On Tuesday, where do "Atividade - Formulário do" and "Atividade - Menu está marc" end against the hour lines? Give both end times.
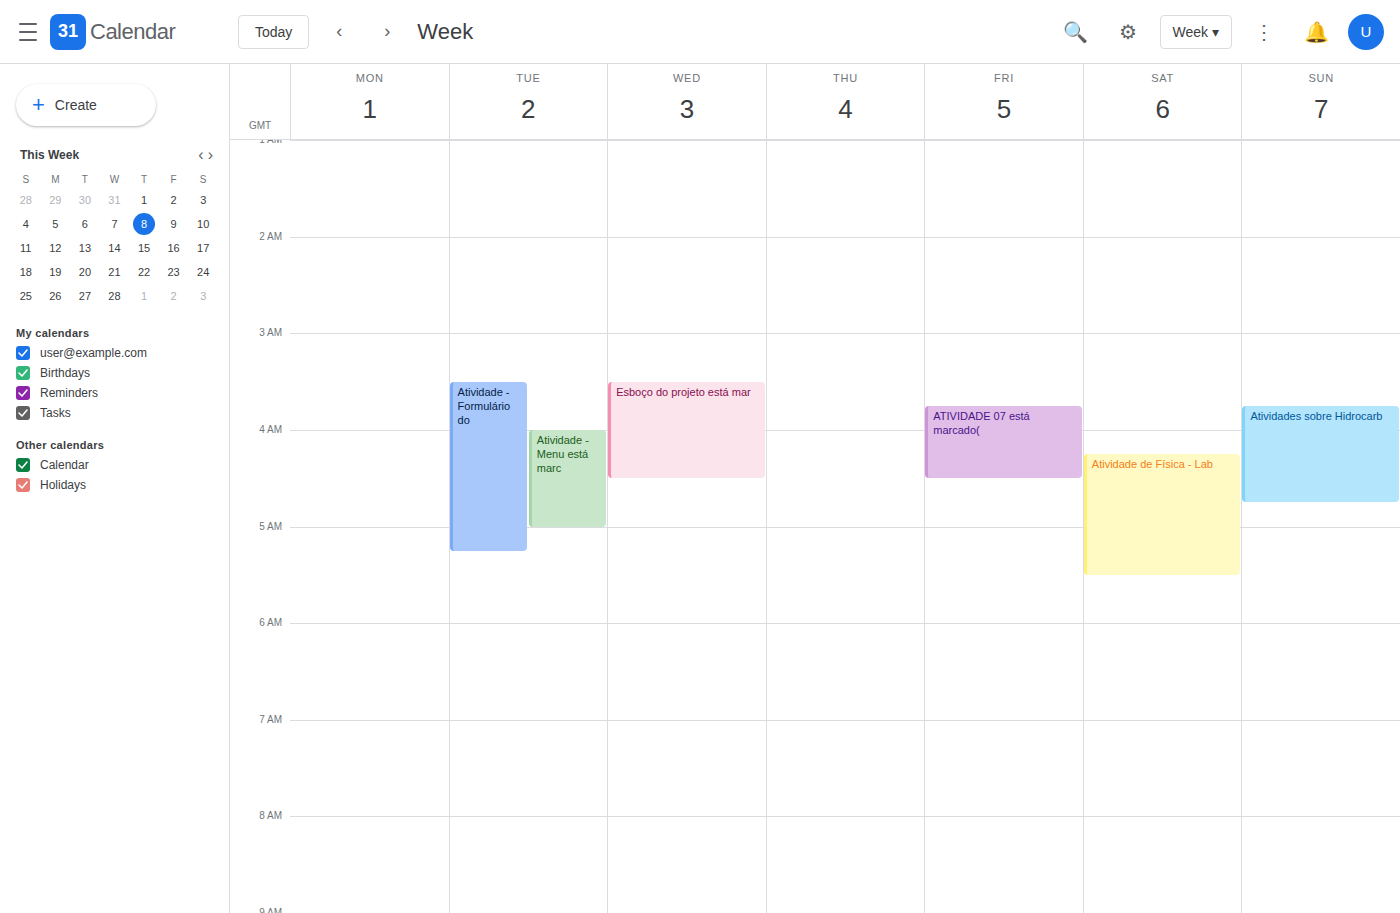
"Atividade - Formulário do": 5:15 AM, neither: a quarter of the way from the 5 AM line to the 6 AM line. "Atividade - Menu está marc": 5:00 AM, exactly on the 5 AM line.